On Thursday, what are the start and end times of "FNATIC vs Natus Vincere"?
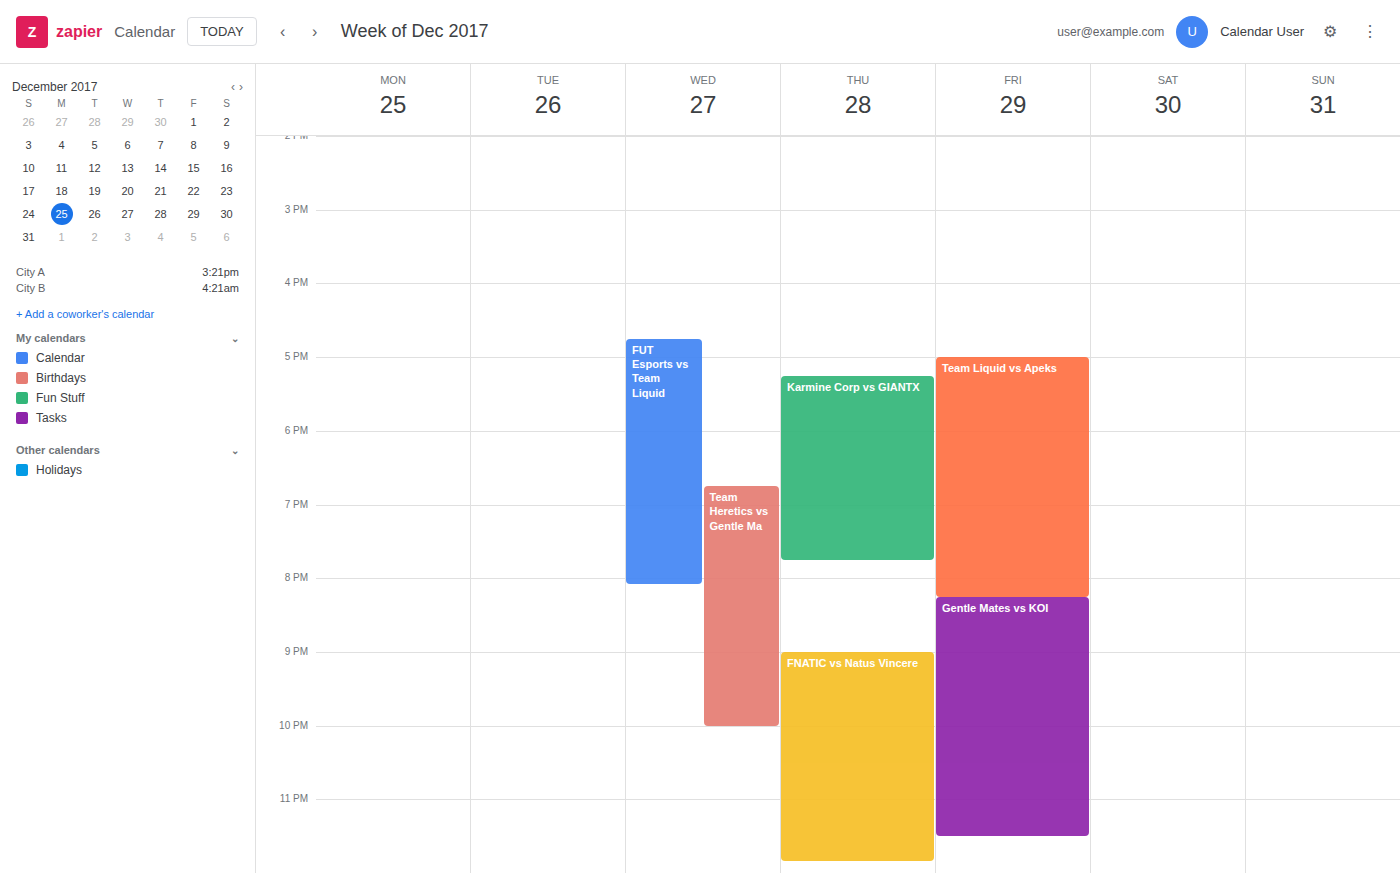
9:00 PM to 11:50 PM